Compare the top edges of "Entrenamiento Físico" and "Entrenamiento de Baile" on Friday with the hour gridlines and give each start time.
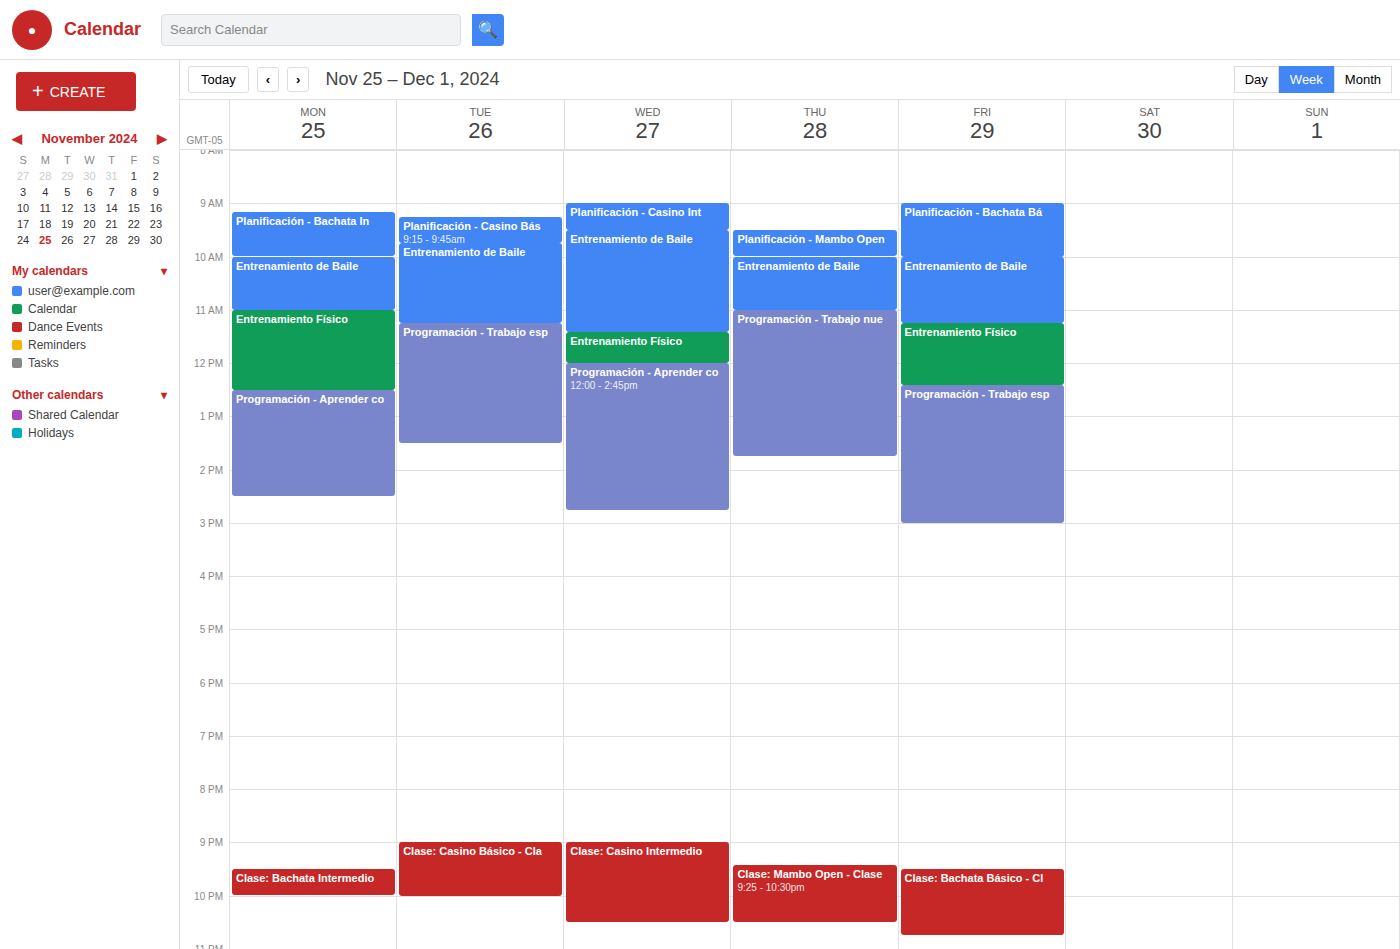
"Entrenamiento Físico": 11:15 AM, neither: a quarter of the way from the 11 AM line to the 12 PM line. "Entrenamiento de Baile": 10:00 AM, exactly on the 10 AM line.